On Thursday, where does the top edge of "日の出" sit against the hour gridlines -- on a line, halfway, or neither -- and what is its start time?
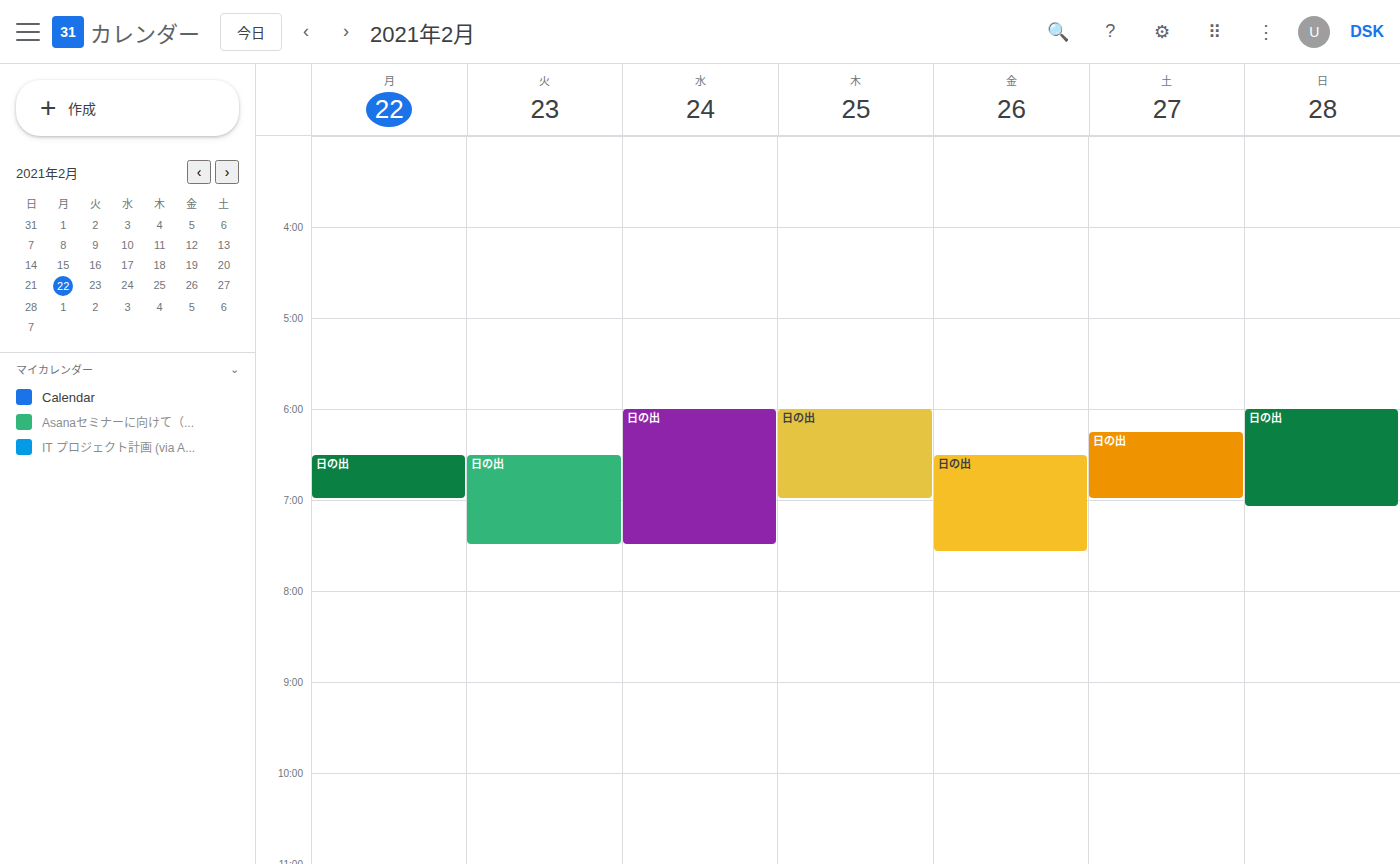
6:00 AM -- exactly on the 6 AM line.